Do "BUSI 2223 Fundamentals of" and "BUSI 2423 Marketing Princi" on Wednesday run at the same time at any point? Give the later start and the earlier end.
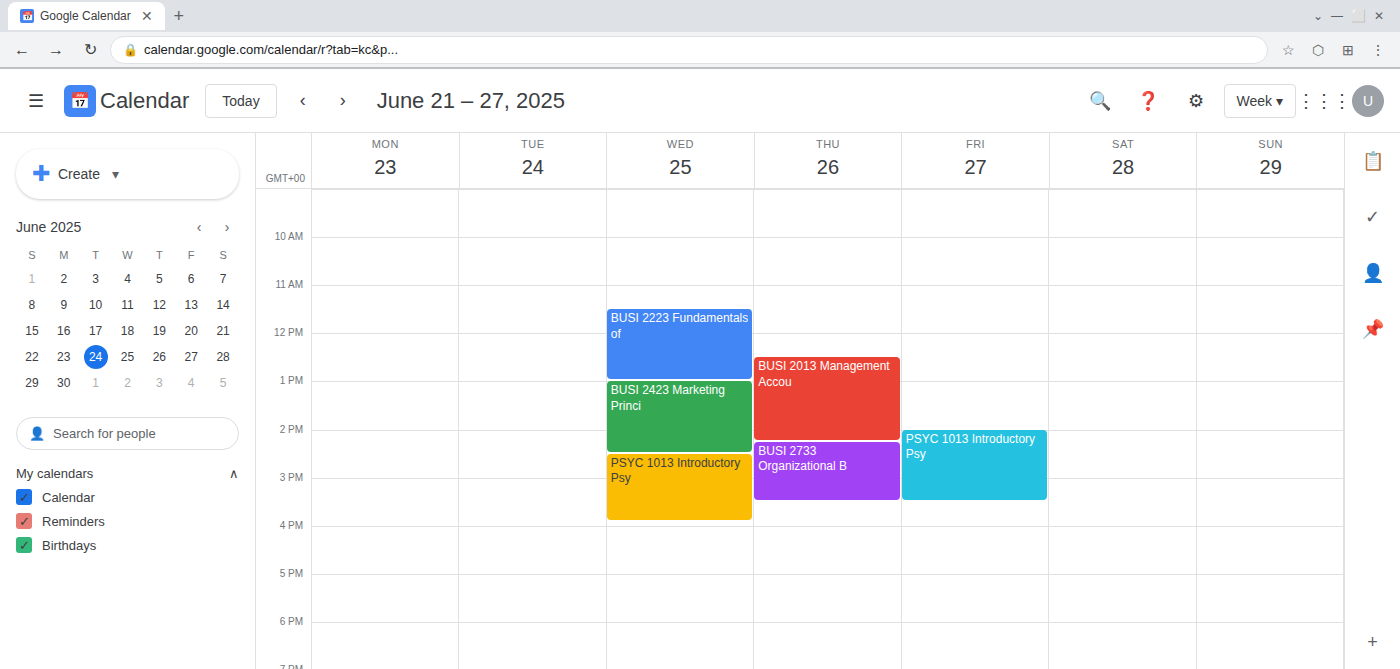
"BUSI 2223 Fundamentals of" ends at 13:00, exactly when "BUSI 2423 Marketing Princi" starts -- they touch but do not overlap.